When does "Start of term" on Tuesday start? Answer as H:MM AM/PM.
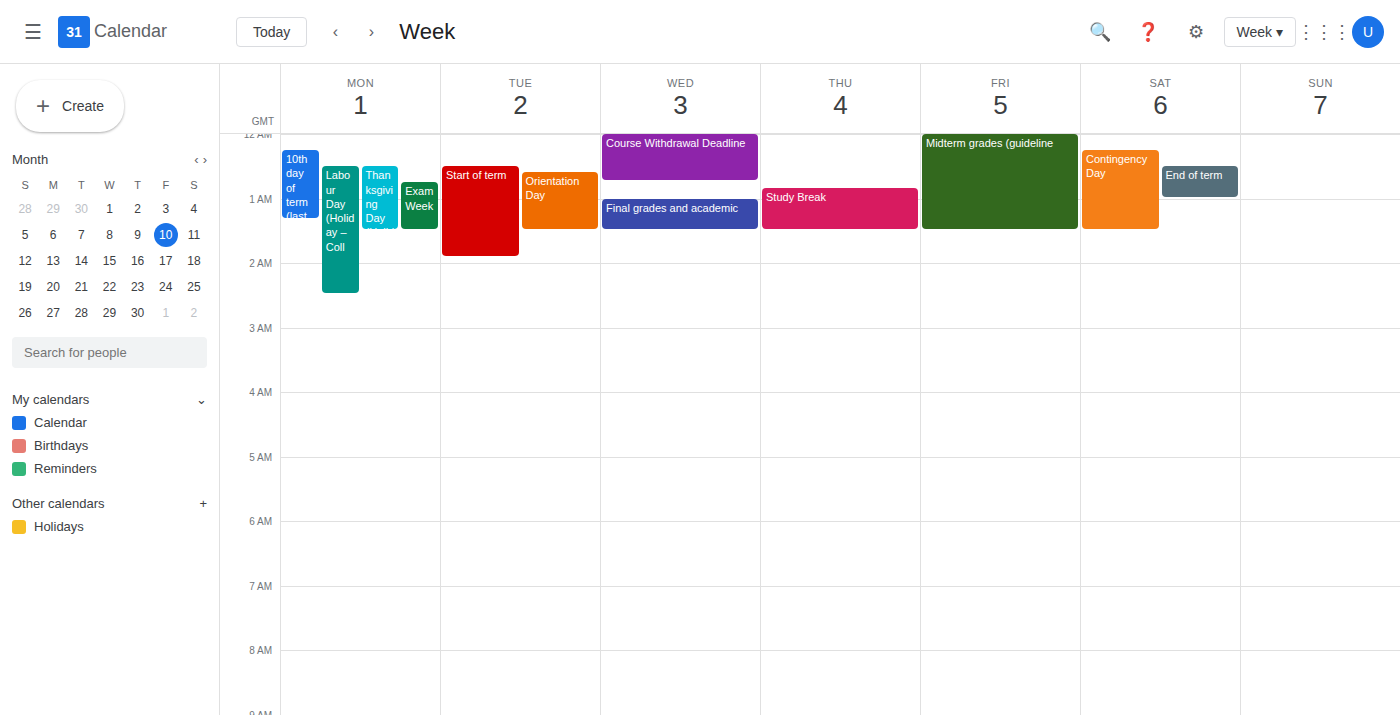
12:30 AM